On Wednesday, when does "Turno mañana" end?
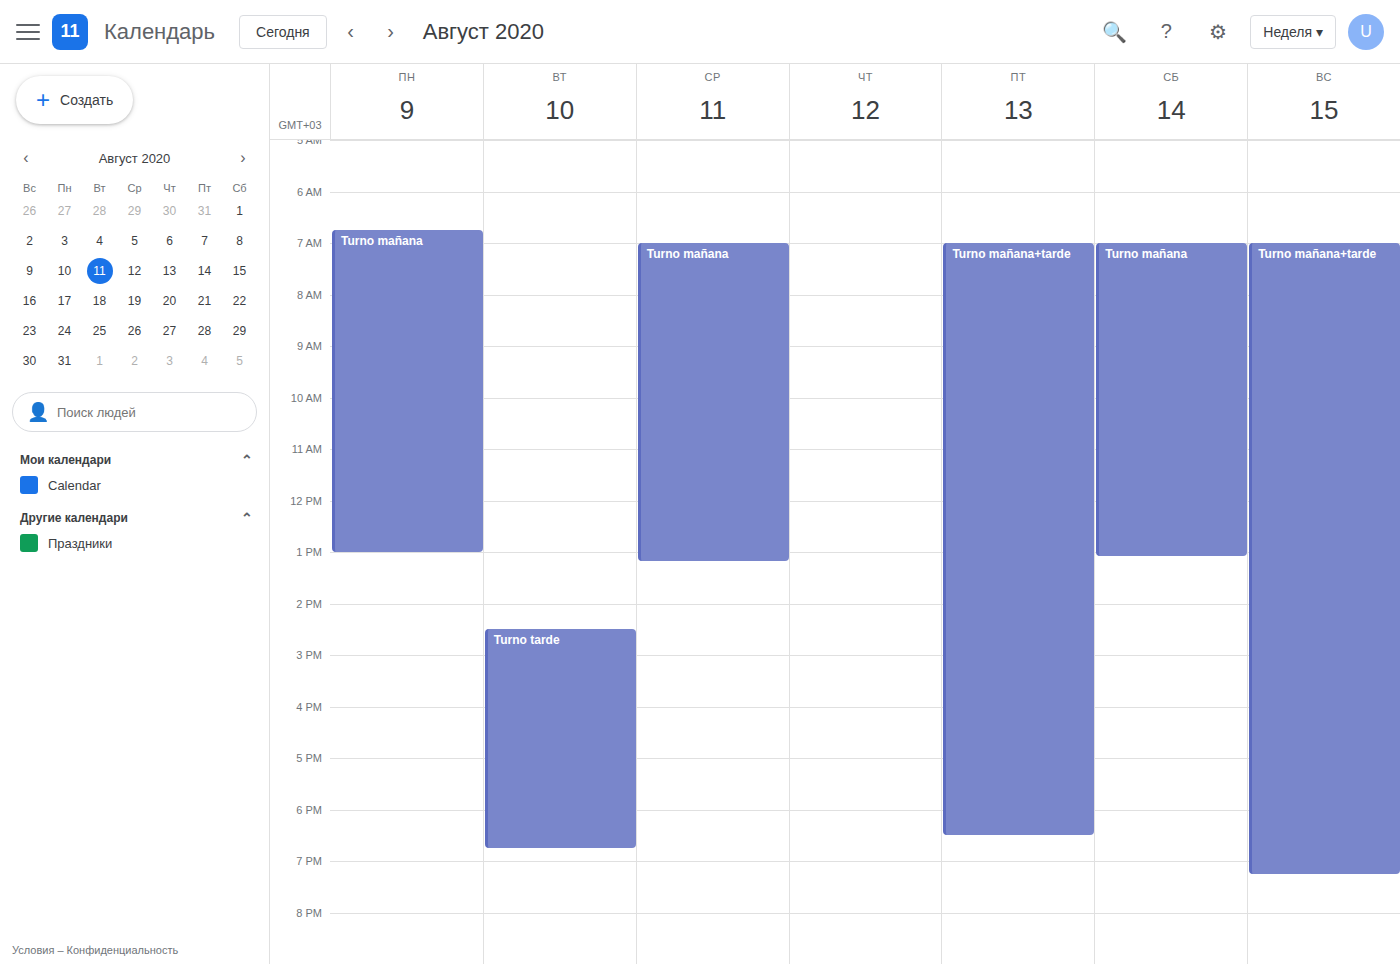
1:10 PM